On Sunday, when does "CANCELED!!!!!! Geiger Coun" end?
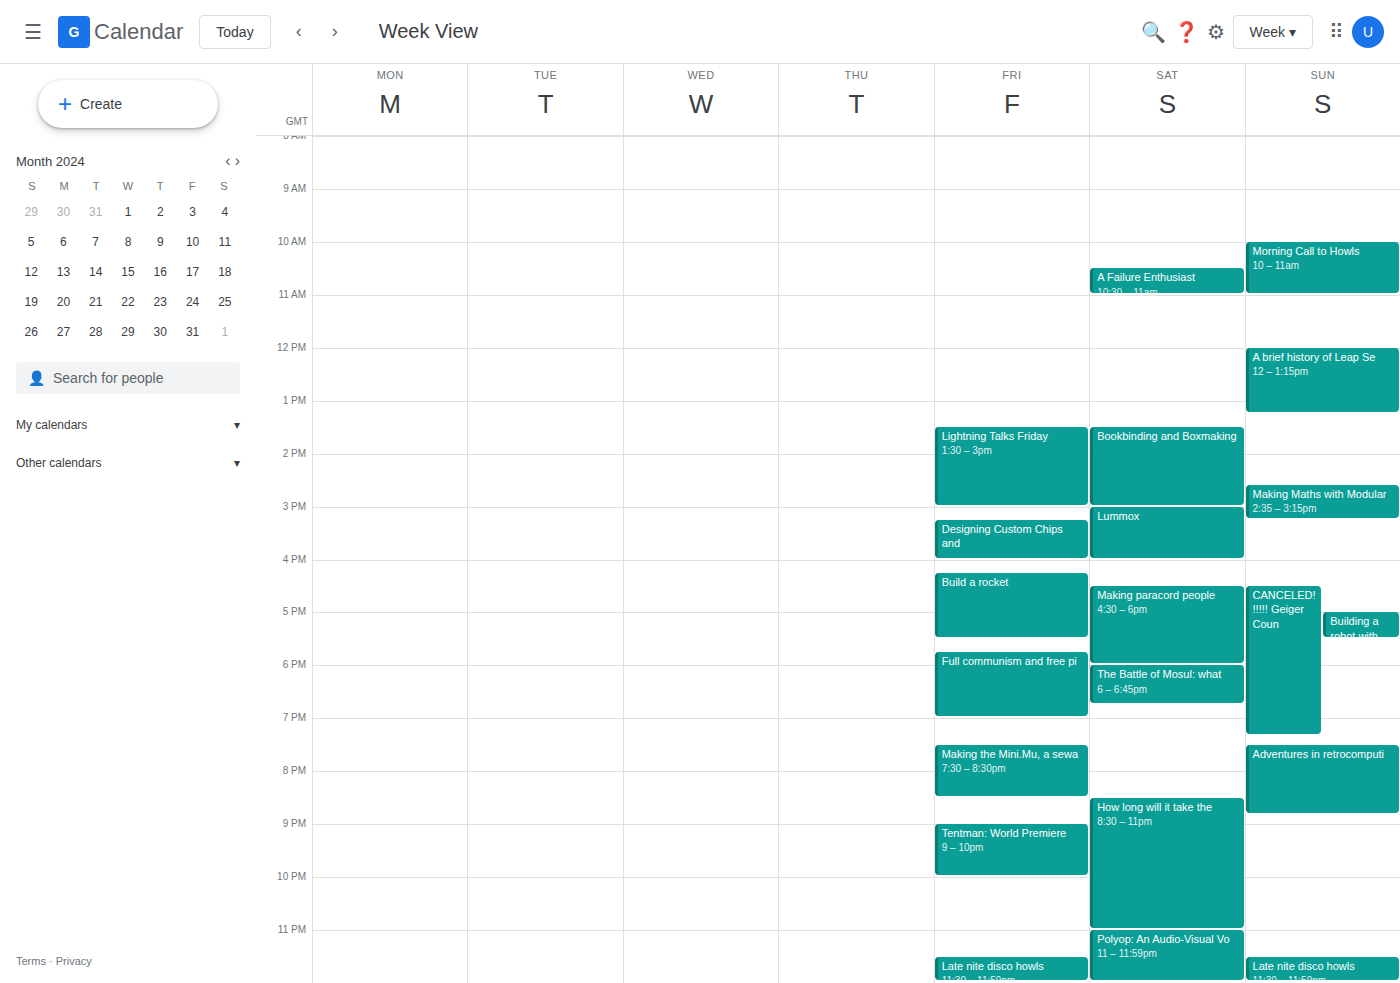
19:20